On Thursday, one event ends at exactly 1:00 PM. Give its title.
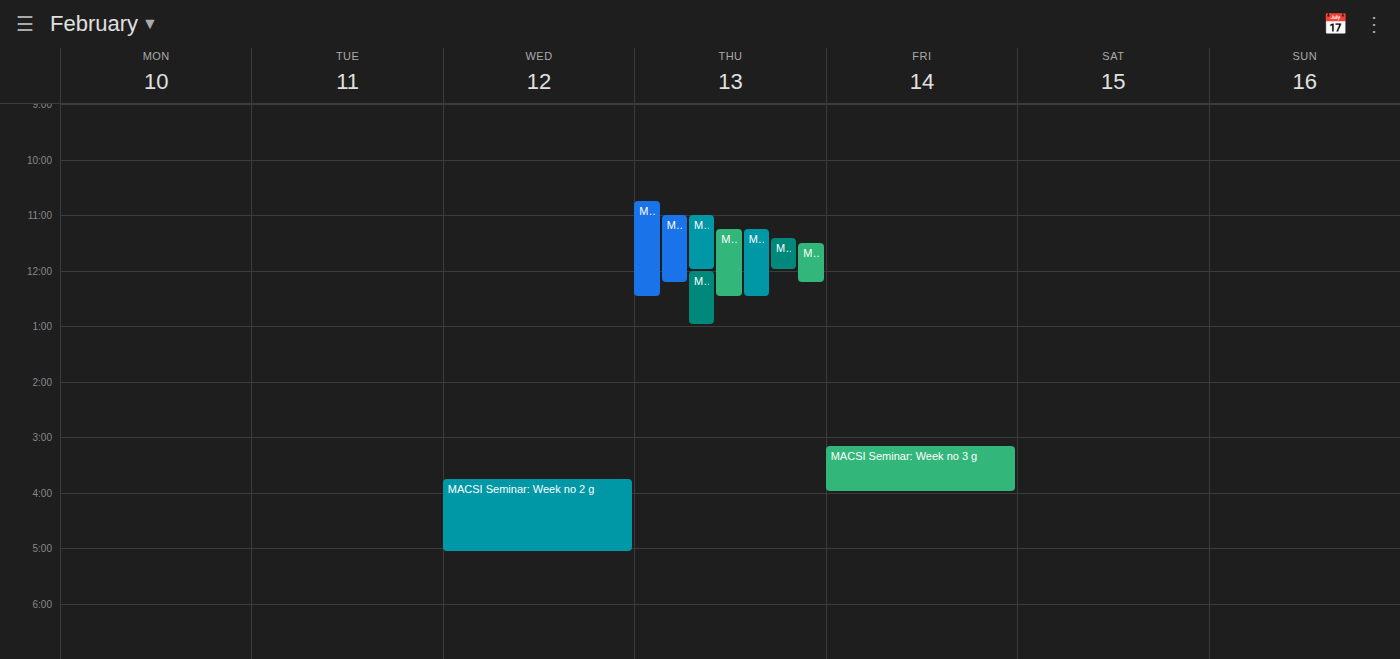
"MACSI Seminar: Week no 7 g"